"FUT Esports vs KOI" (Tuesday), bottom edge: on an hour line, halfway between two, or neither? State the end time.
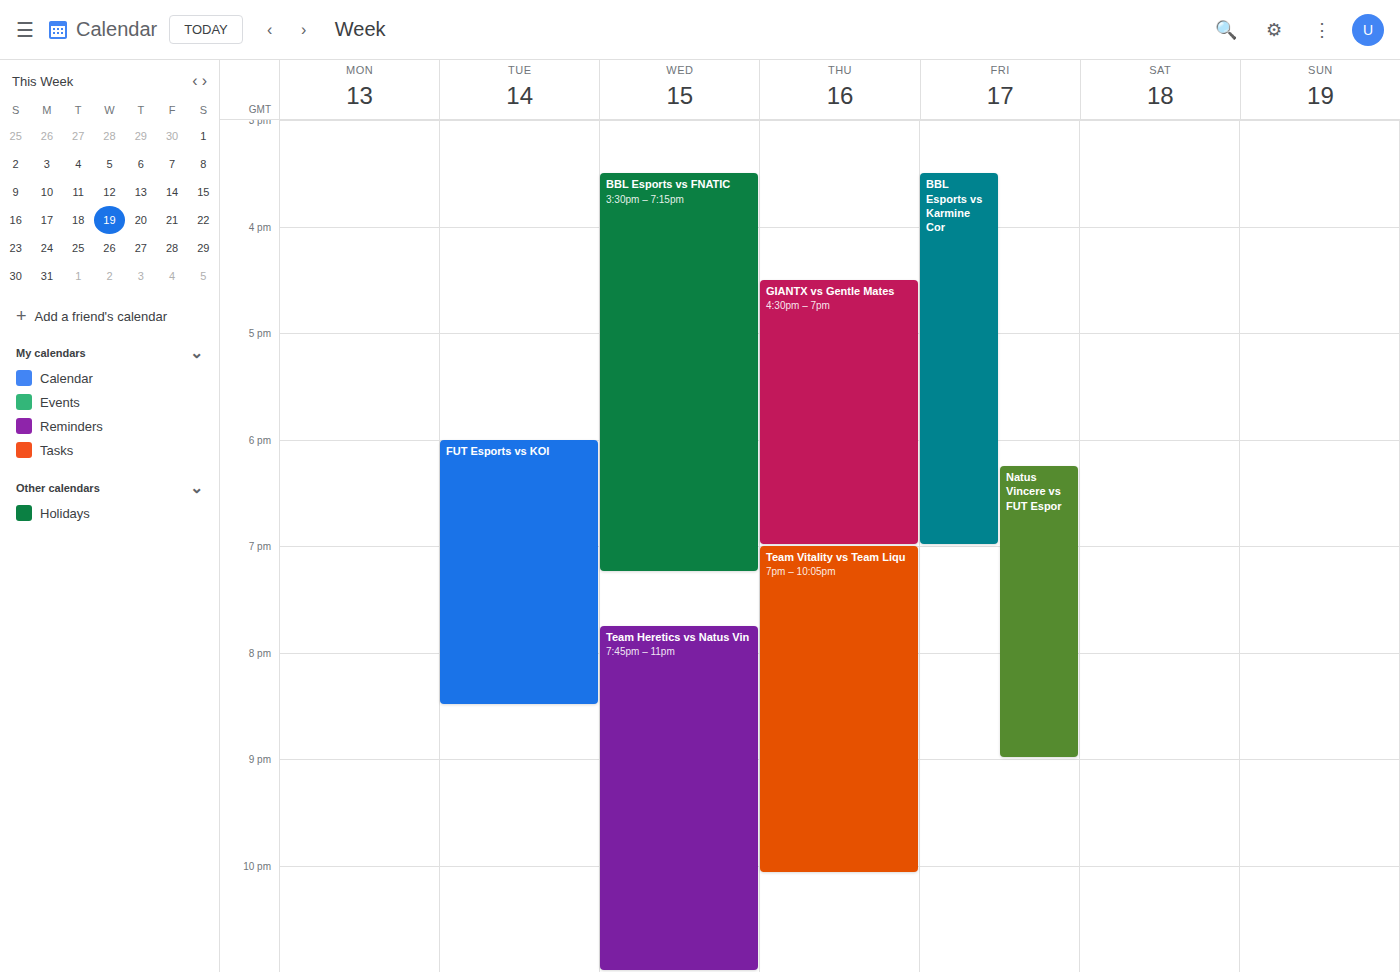
8:30 PM -- halfway between the 8 PM and 9 PM lines.